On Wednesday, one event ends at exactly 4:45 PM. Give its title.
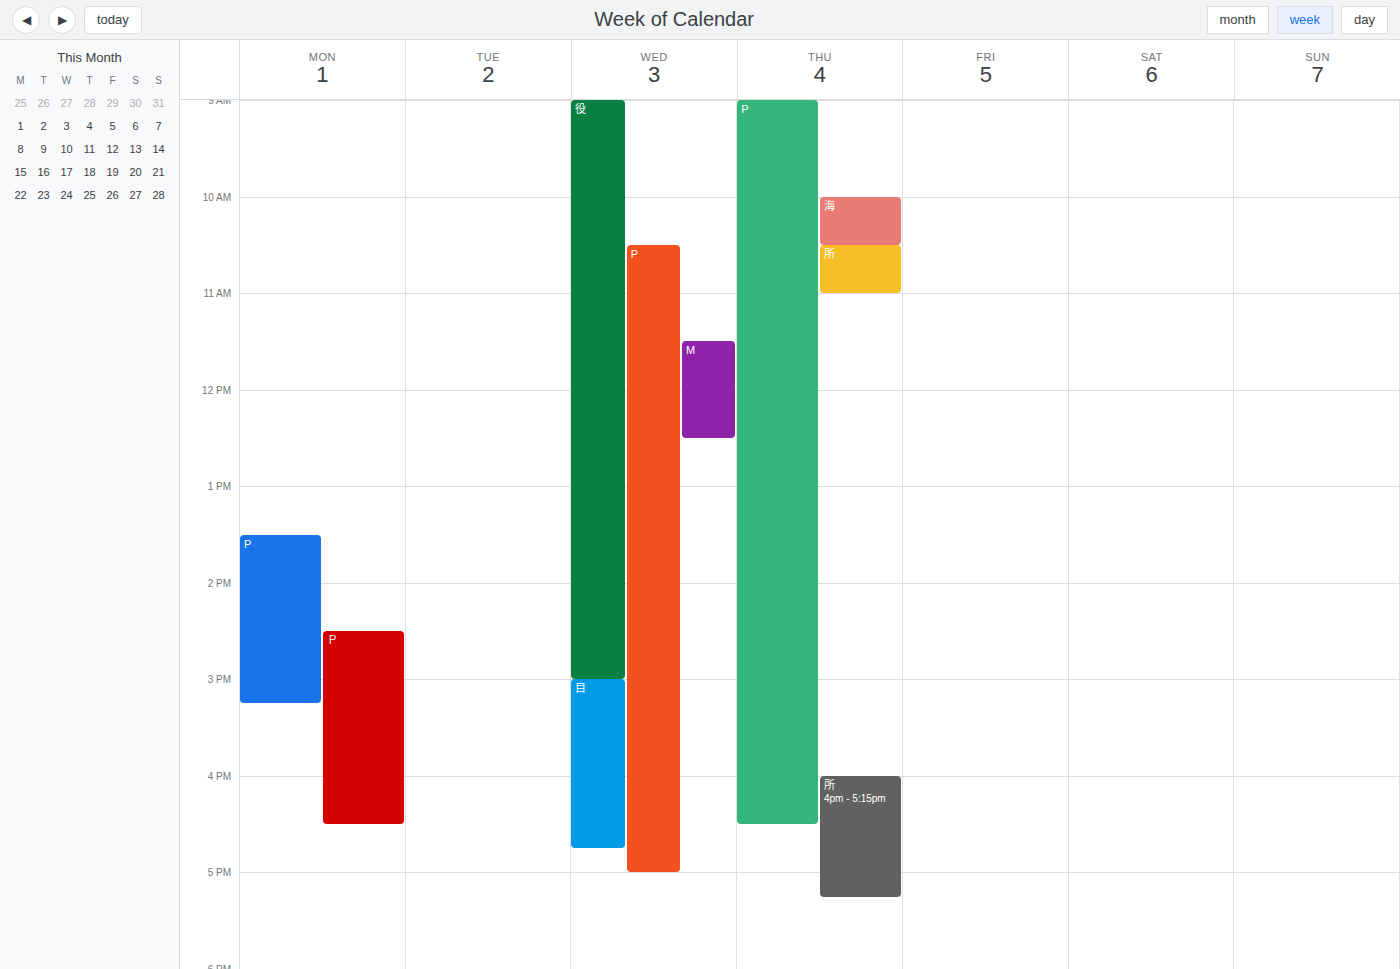
"目"